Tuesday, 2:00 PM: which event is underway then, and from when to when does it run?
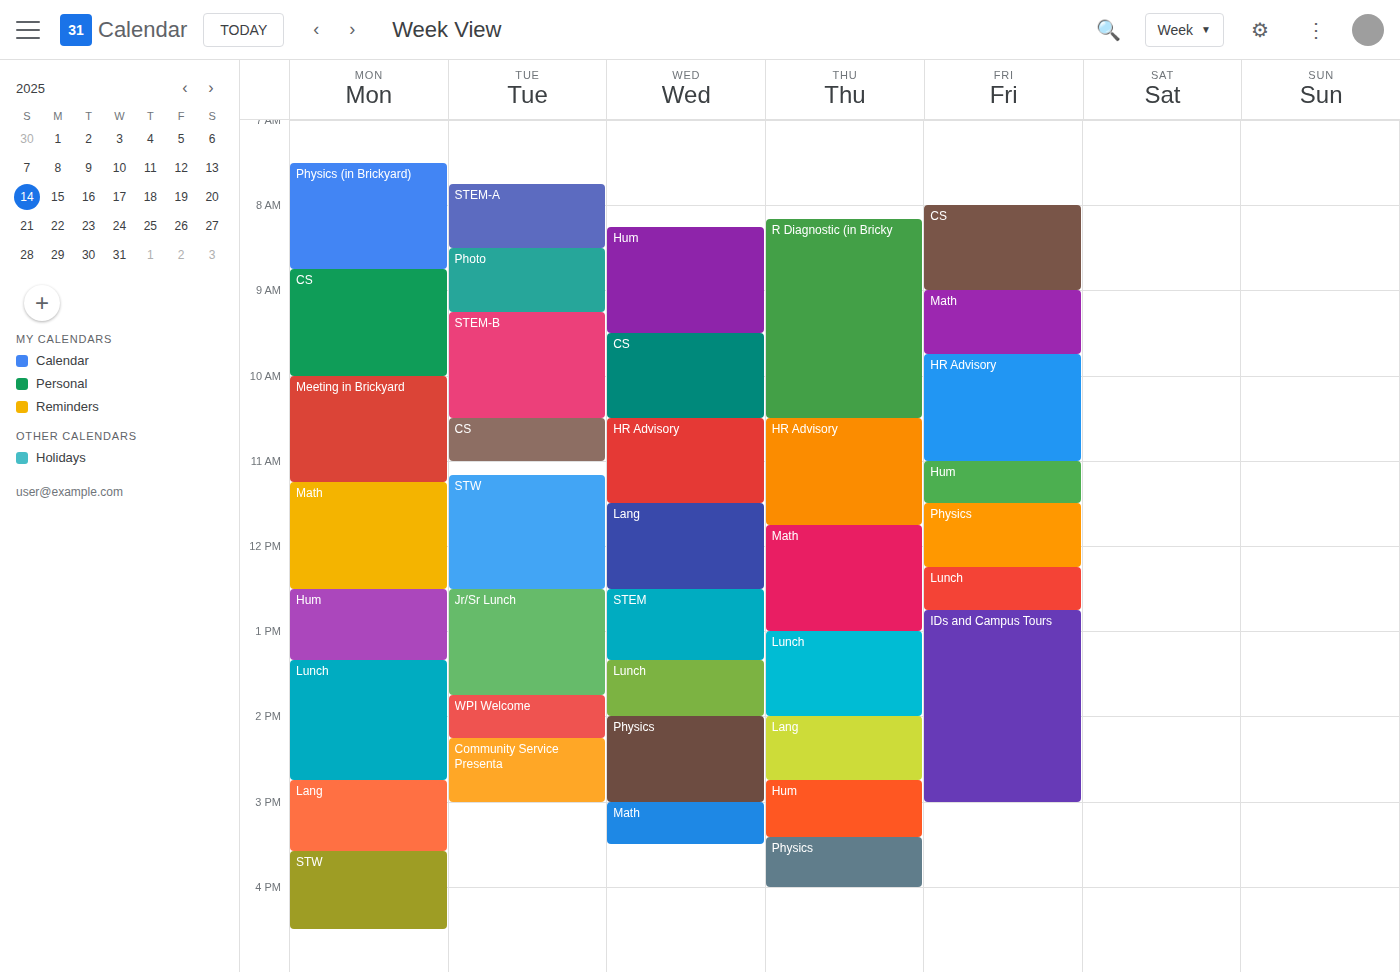
"WPI Welcome", 1:45 PM to 2:15 PM